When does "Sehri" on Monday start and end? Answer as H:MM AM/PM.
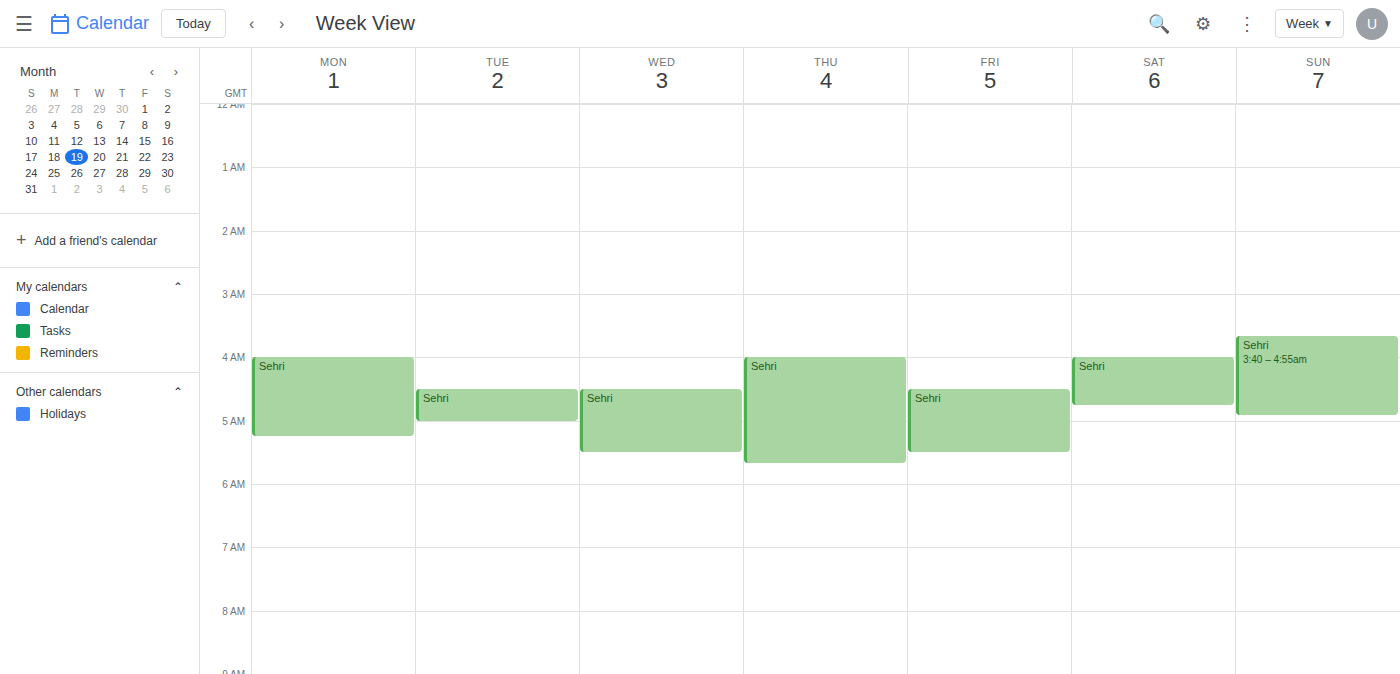
4:00 AM to 5:15 AM